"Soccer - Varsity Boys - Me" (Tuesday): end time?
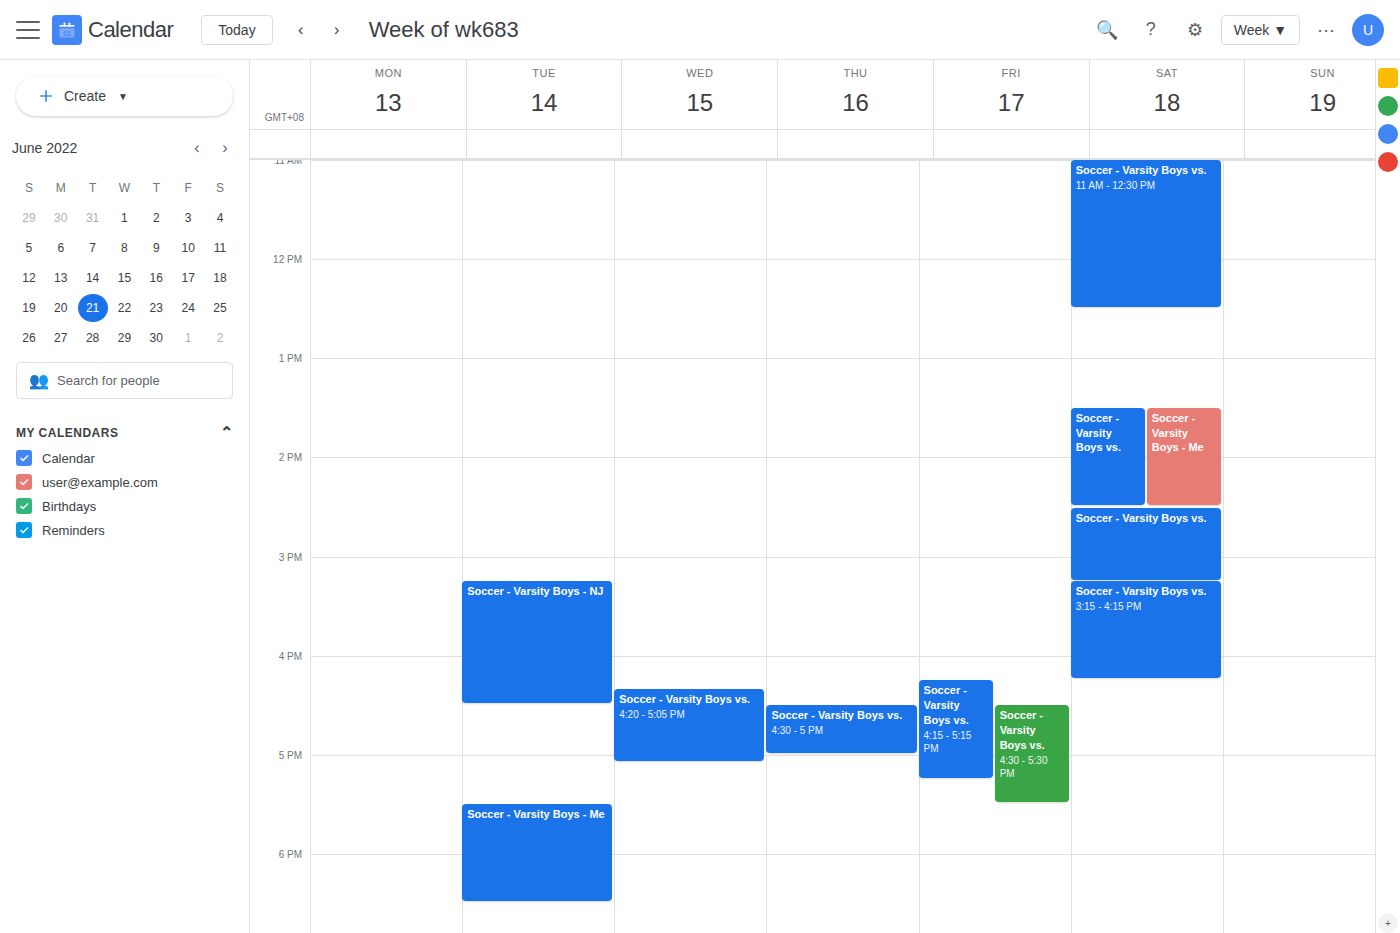
6:30 PM